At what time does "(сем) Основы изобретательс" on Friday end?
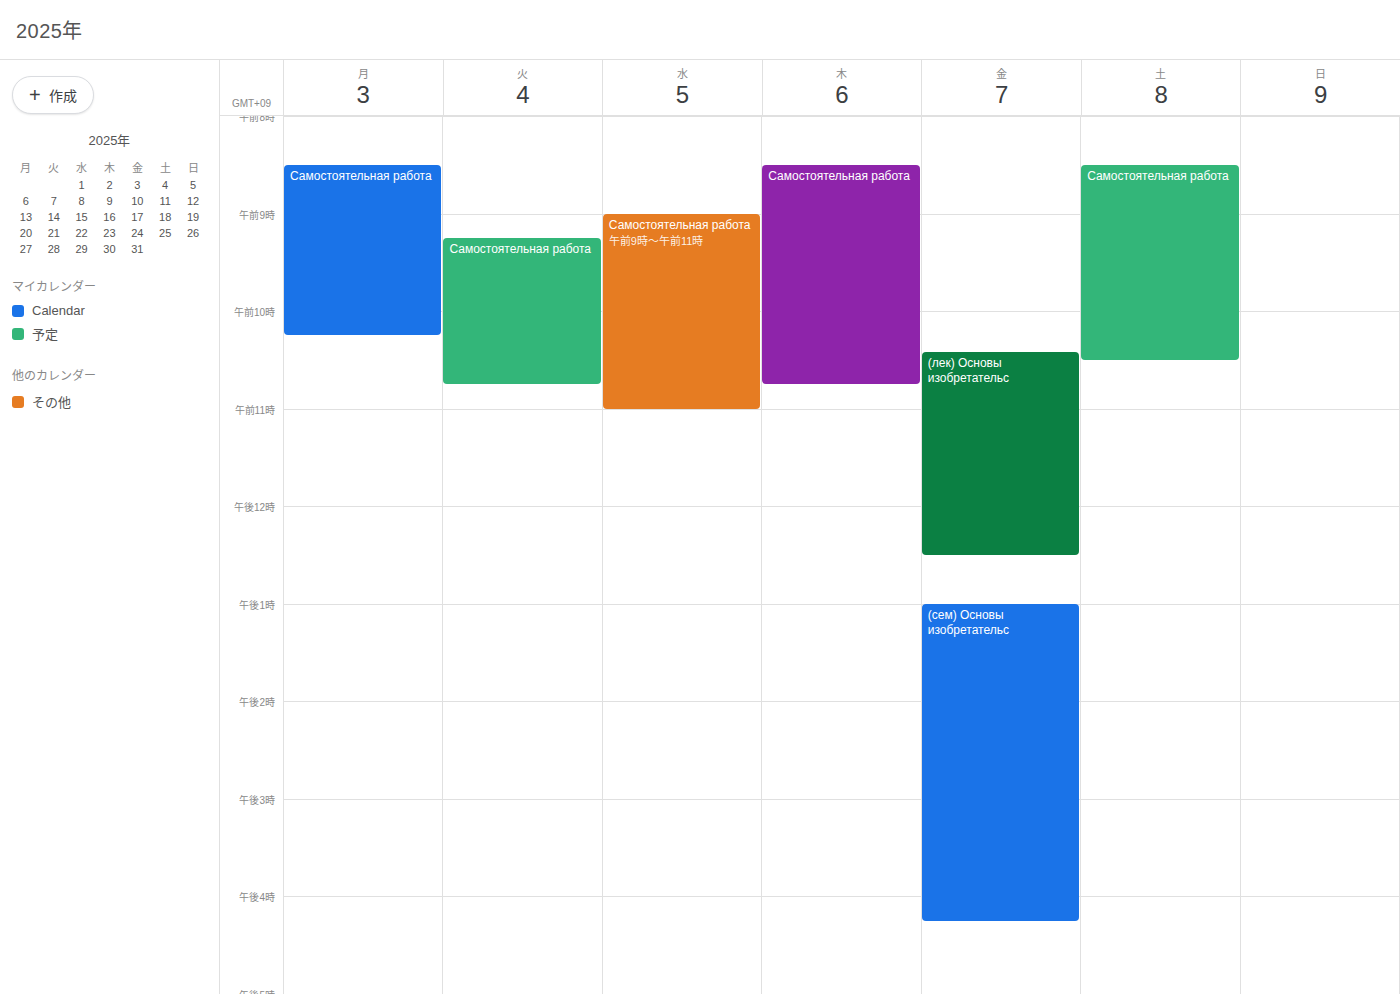
16:15